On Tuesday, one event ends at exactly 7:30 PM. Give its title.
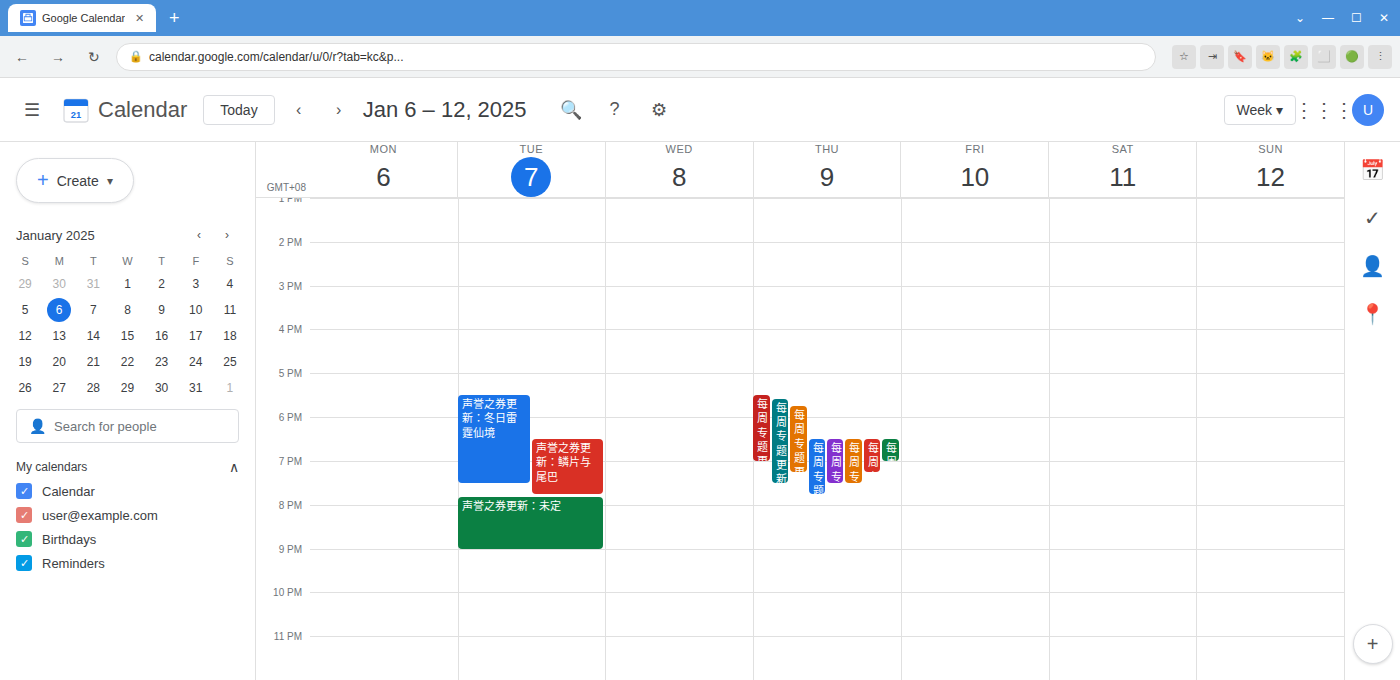
"声誉之券更新：冬日雷霆仙境"